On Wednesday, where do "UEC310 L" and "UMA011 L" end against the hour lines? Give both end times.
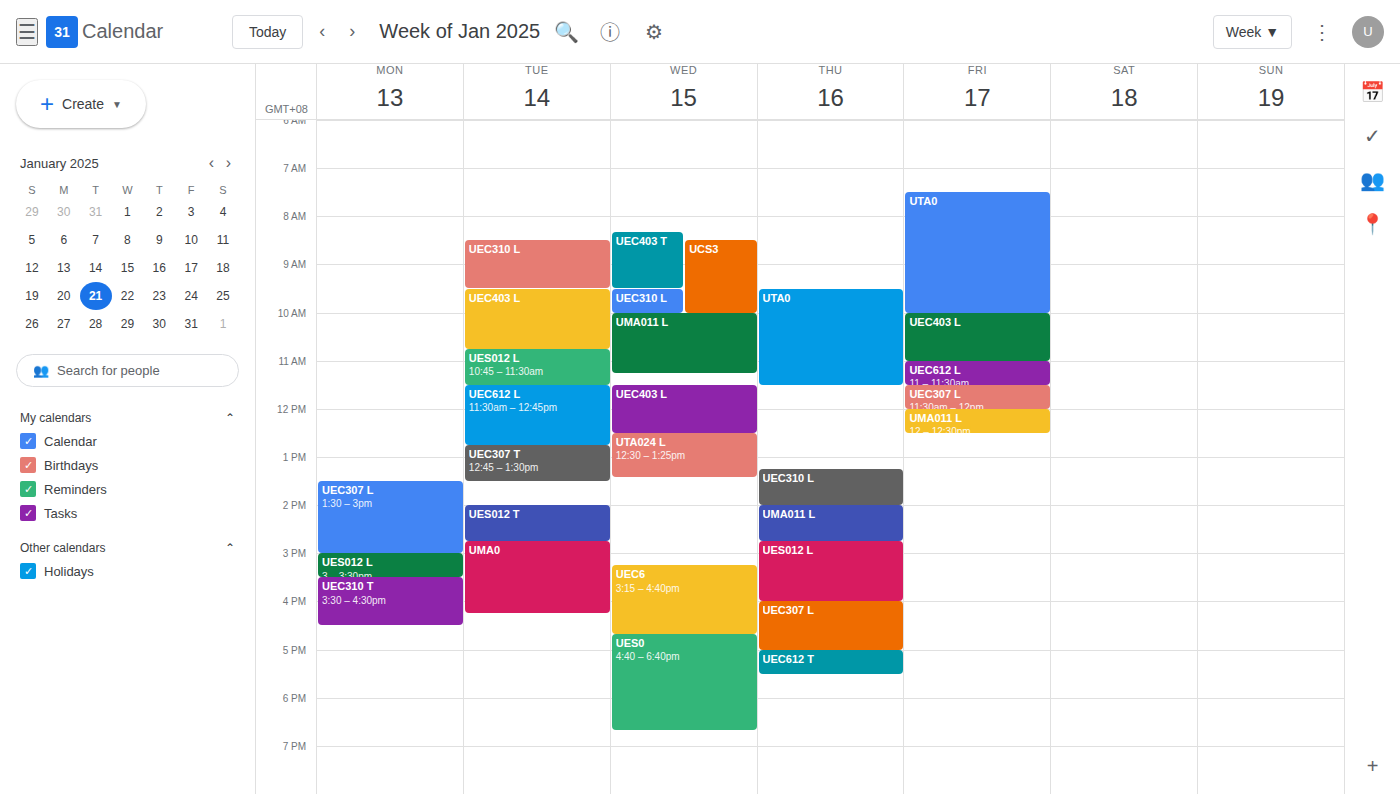
"UEC310 L": 10:00 AM, exactly on the 10 AM line. "UMA011 L": 11:15 AM, neither: a quarter of the way from the 11 AM line to the 12 PM line.